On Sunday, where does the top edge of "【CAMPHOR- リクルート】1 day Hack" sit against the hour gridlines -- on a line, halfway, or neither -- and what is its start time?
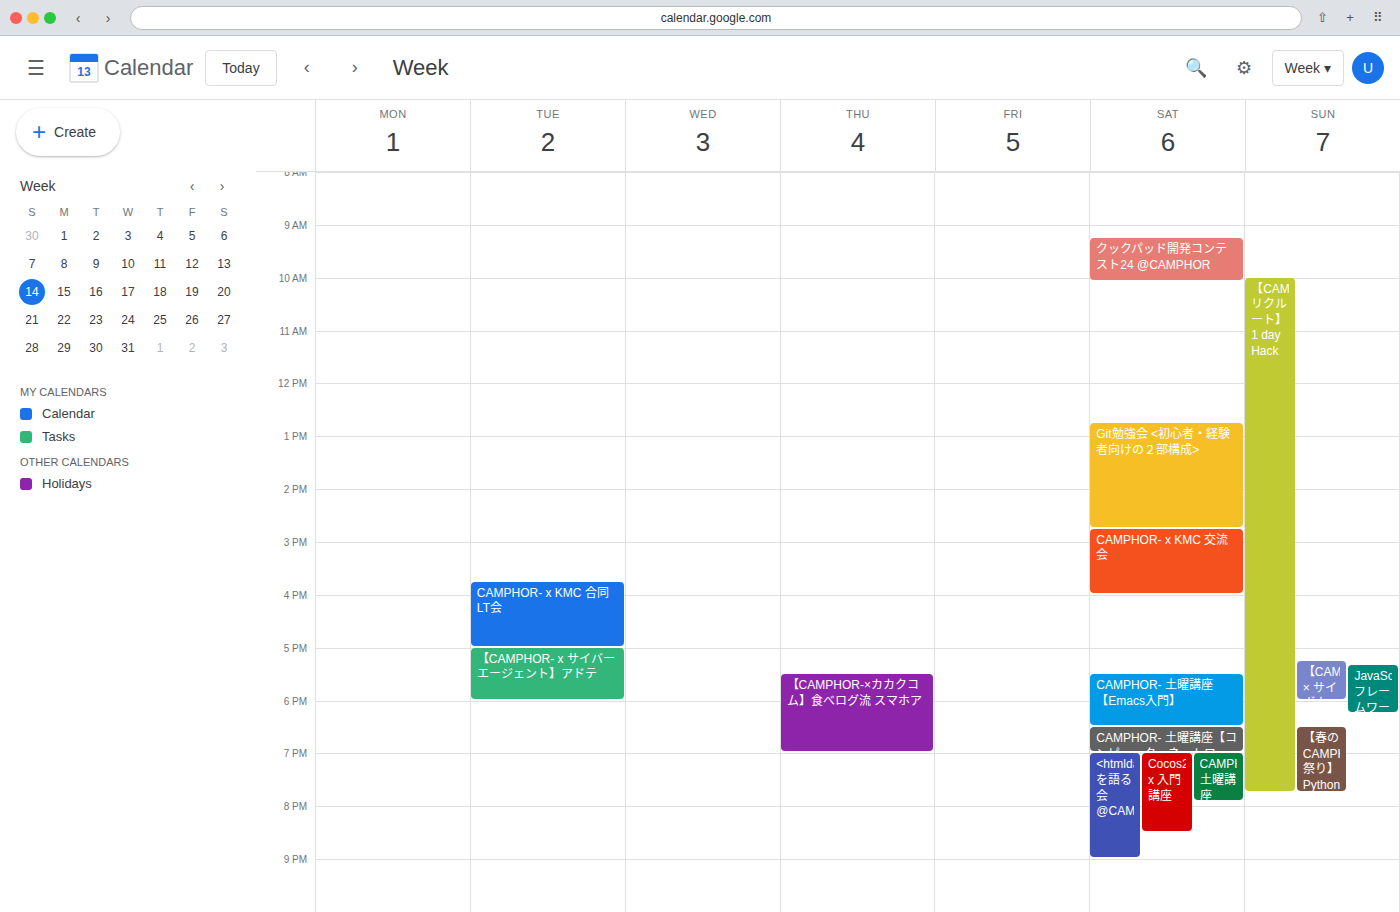
10:00 AM -- exactly on the 10 AM line.